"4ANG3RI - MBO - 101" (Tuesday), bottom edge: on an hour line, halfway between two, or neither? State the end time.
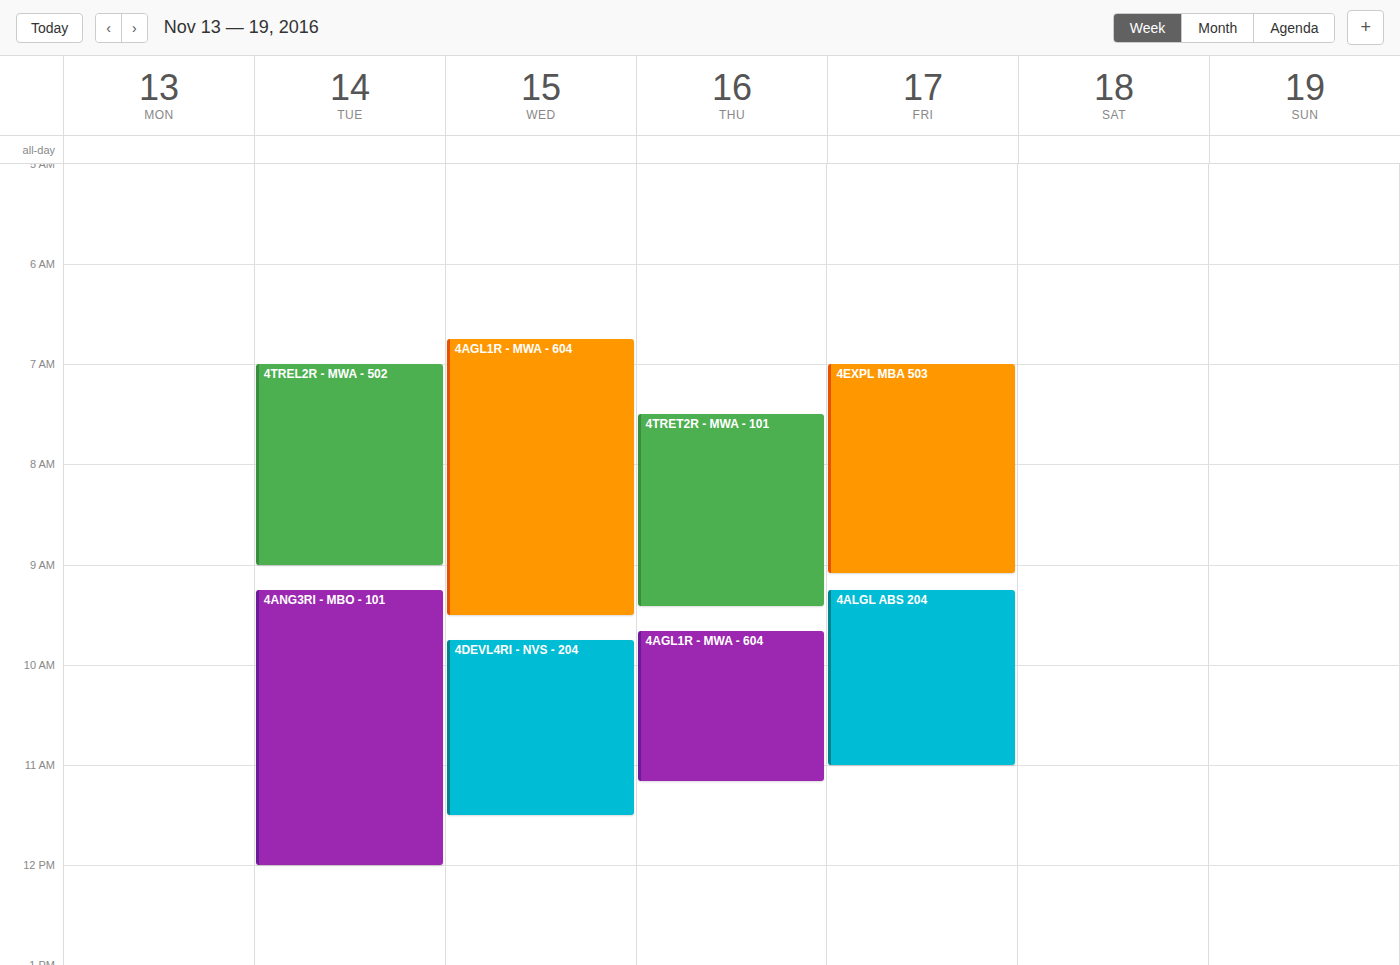
12:00 -- exactly on the 12:00 line.